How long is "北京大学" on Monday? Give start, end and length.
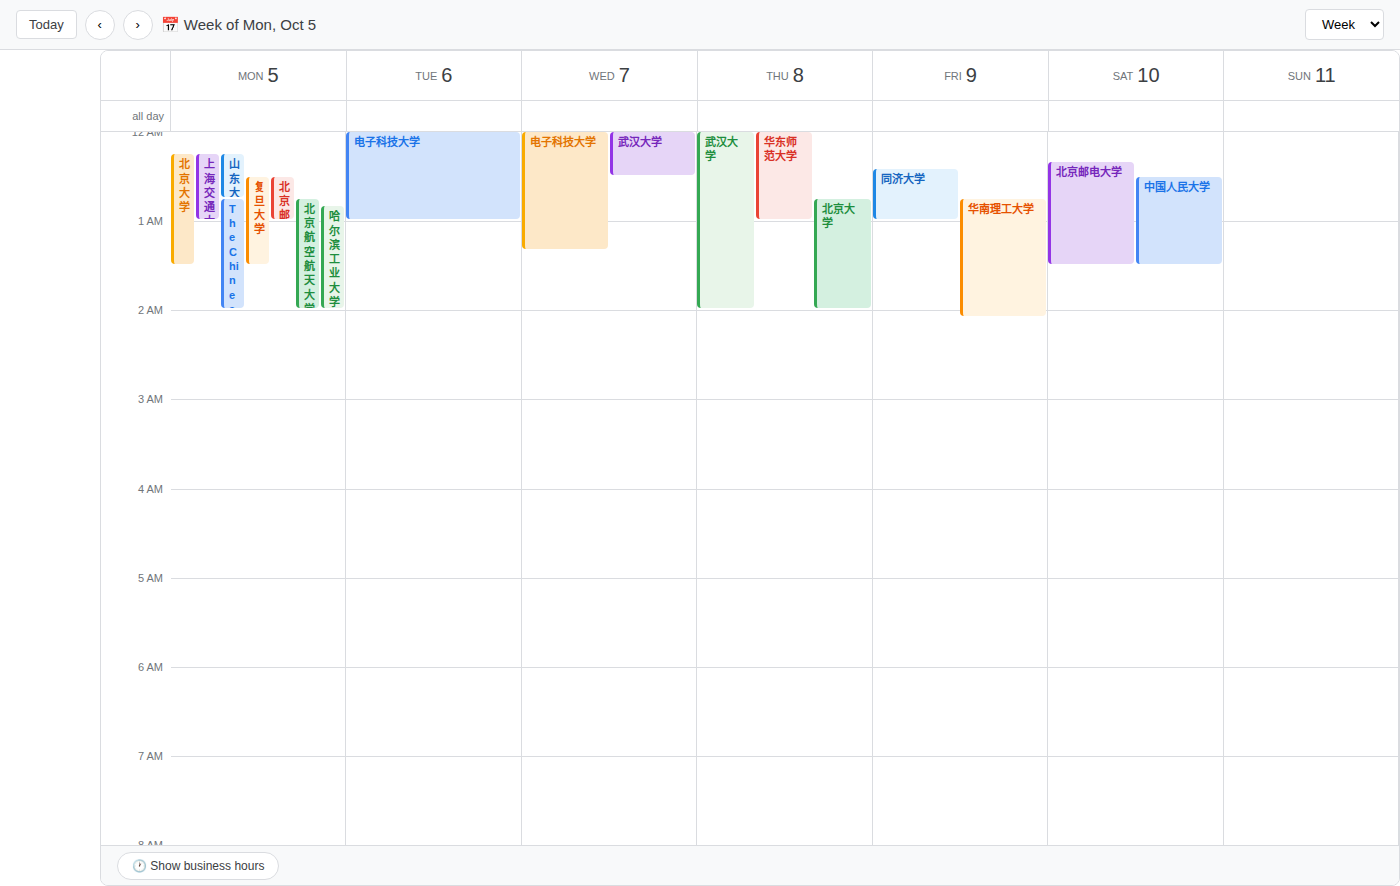
12:15 AM to 1:30 AM, 1 hour 15 minutes